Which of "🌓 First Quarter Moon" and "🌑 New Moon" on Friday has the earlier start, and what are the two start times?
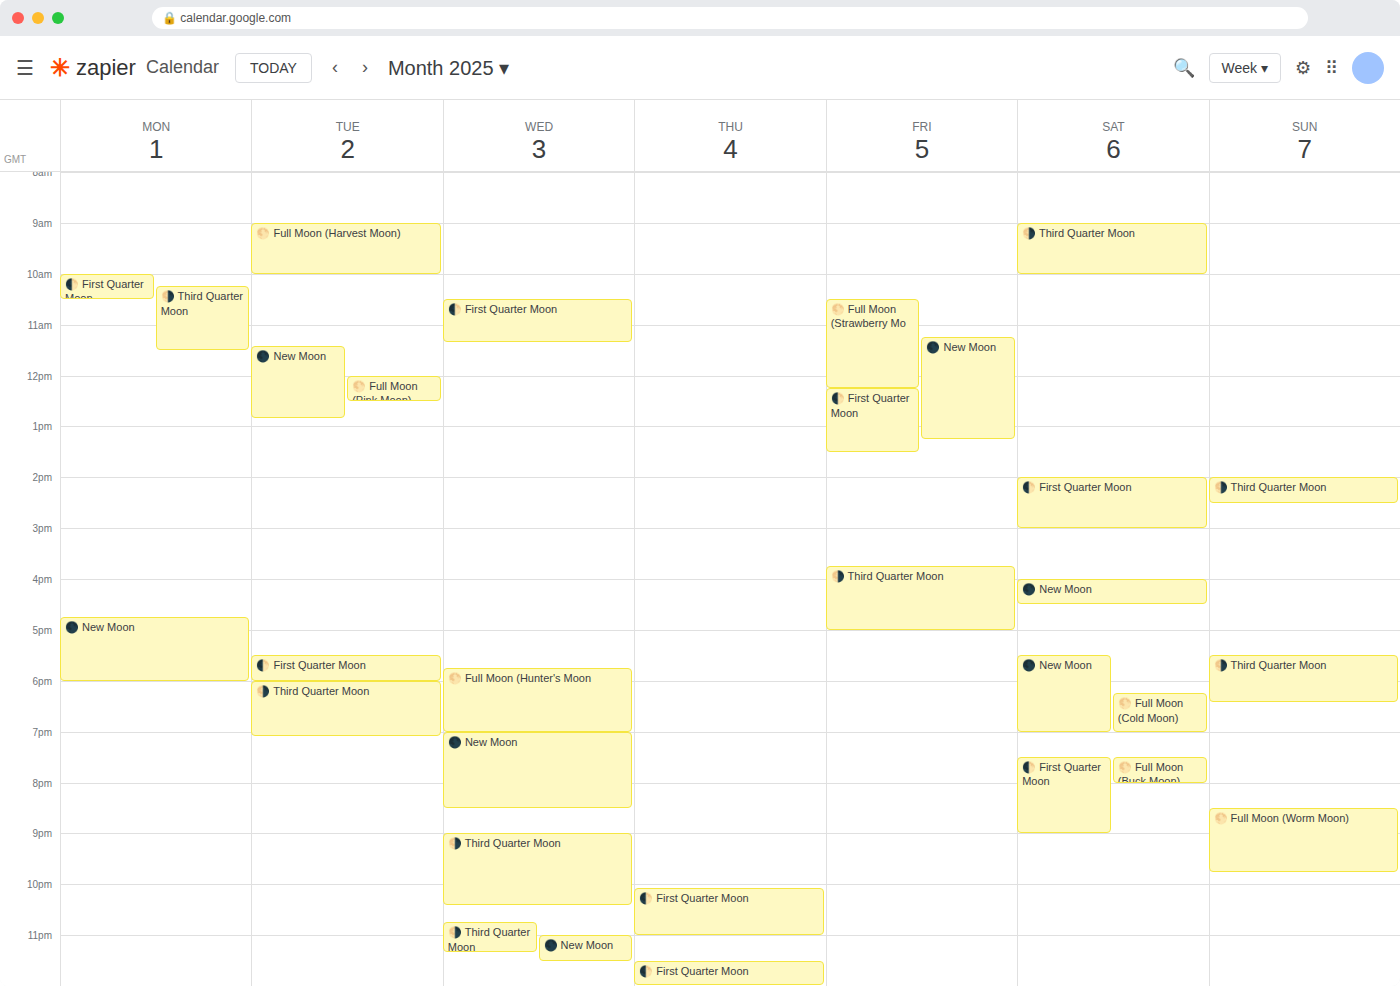
"🌑 New Moon" 11:15 AM; "🌓 First Quarter Moon" 12:15 PM.